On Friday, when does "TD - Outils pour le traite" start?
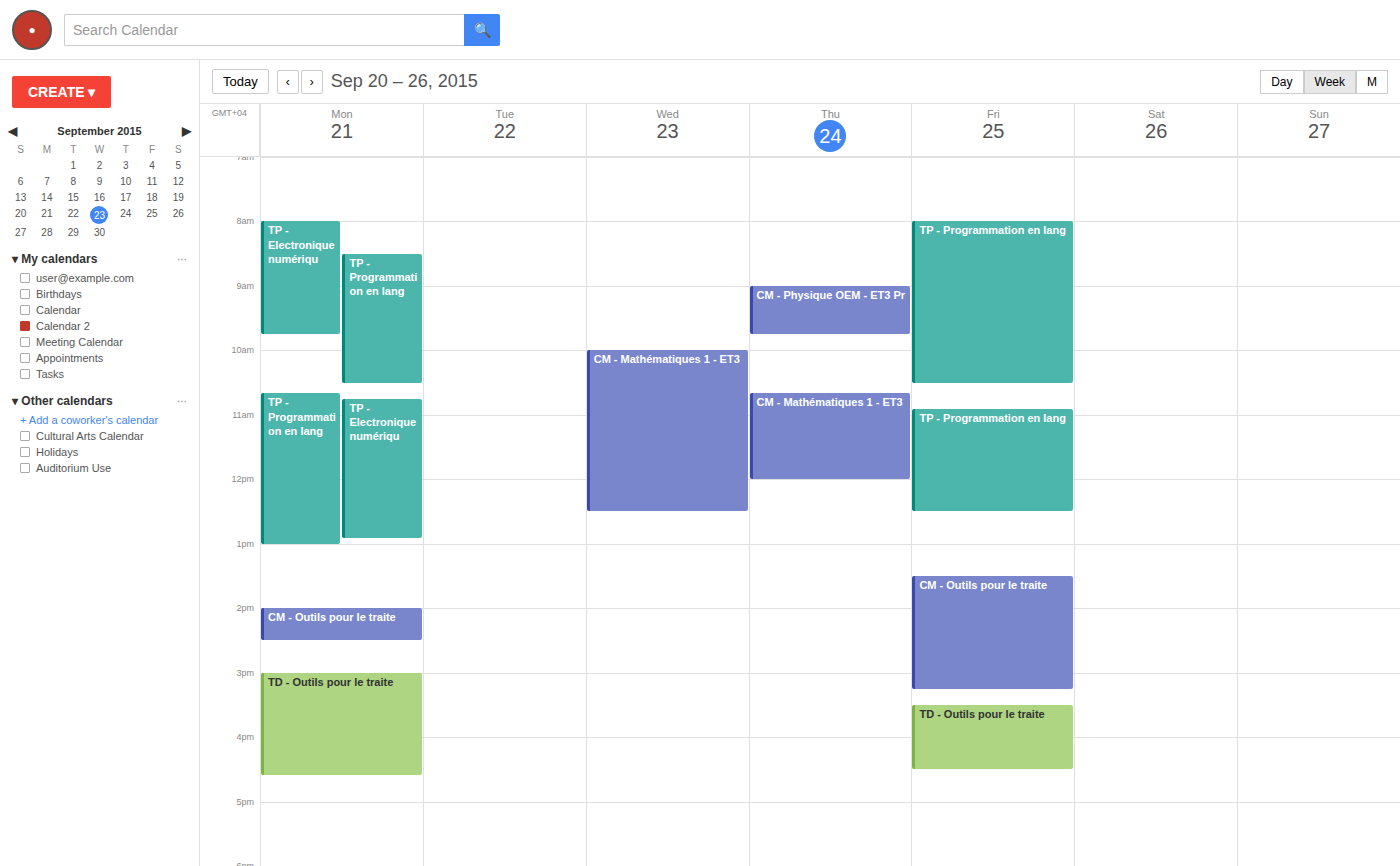
3:30 PM